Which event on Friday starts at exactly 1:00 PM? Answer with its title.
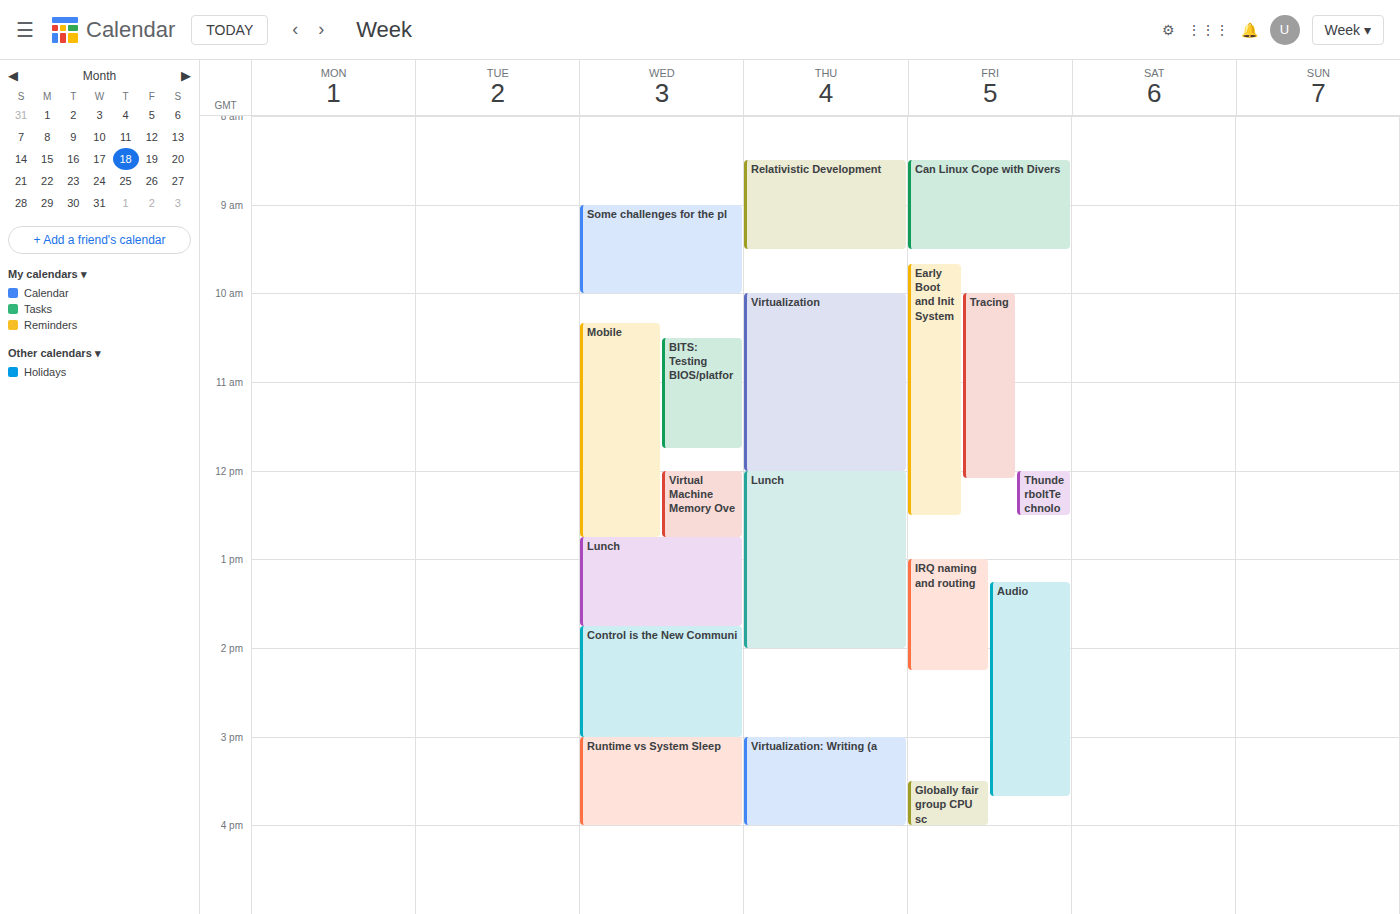
"IRQ naming and routing"